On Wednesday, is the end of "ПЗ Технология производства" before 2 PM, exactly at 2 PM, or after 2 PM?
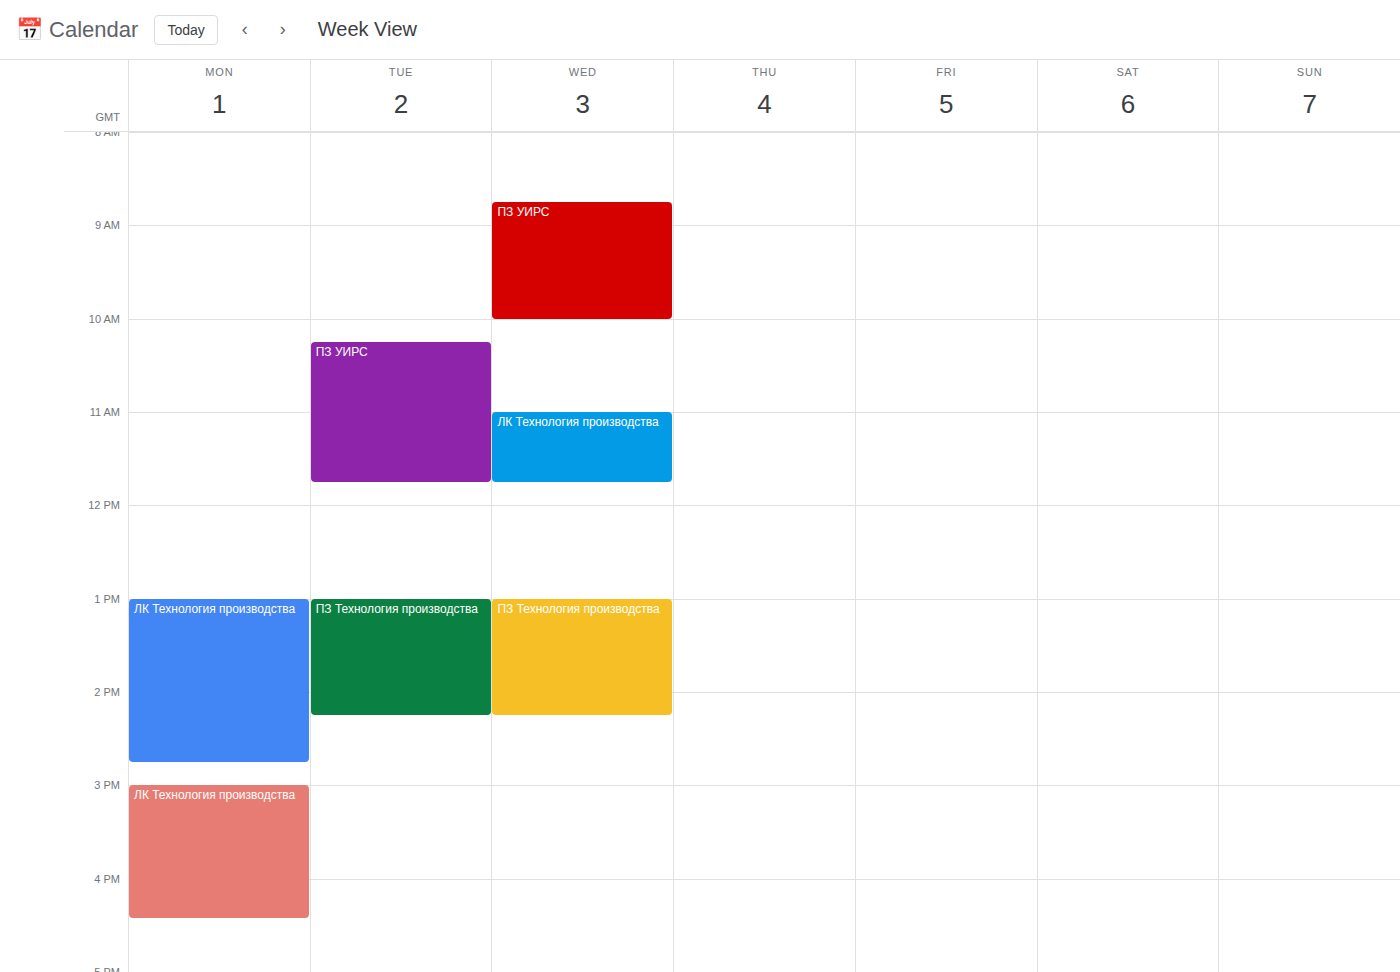
2:15 PM -- after 2 PM, 15 minutes below the 2 PM line.